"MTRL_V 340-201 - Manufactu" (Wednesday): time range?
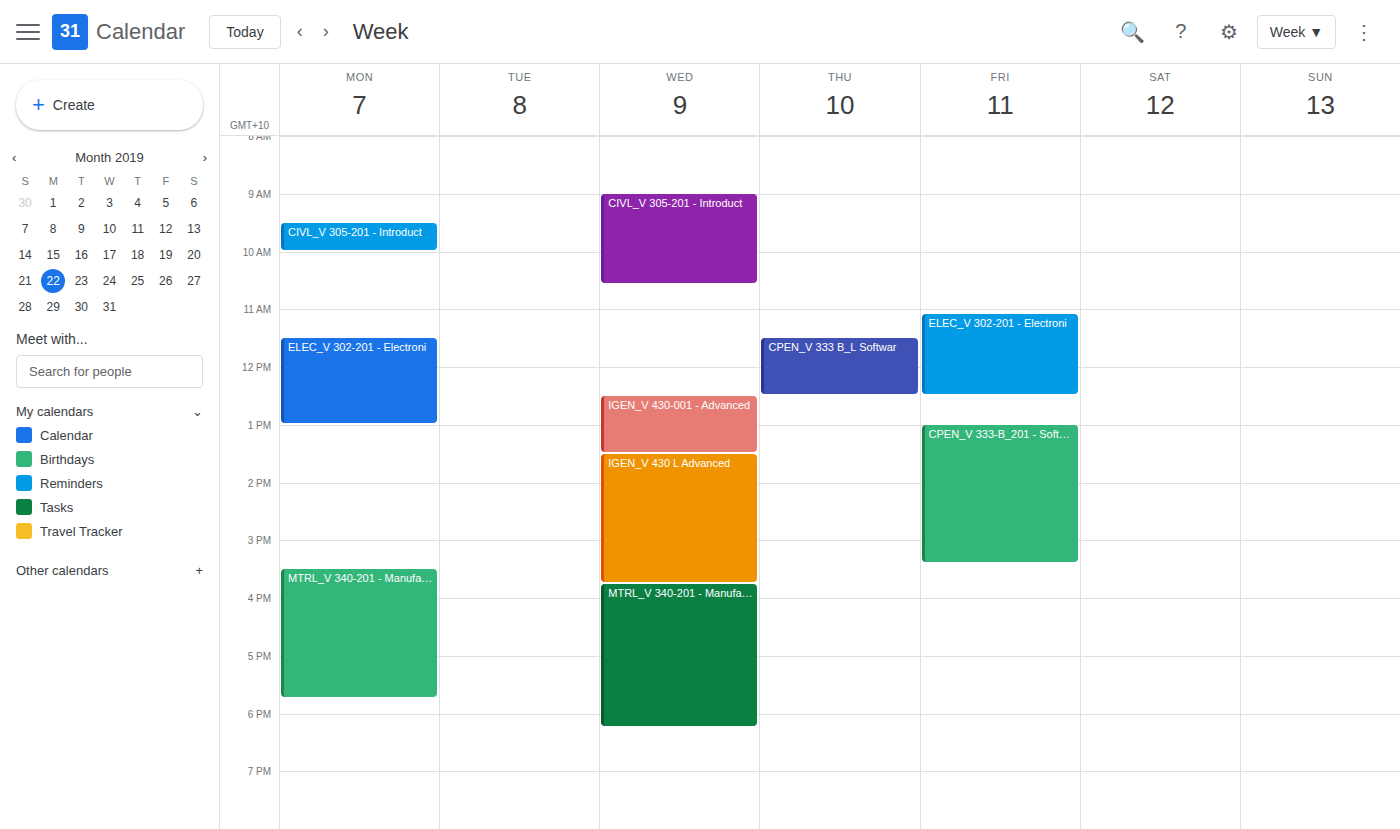
3:45 PM to 6:15 PM